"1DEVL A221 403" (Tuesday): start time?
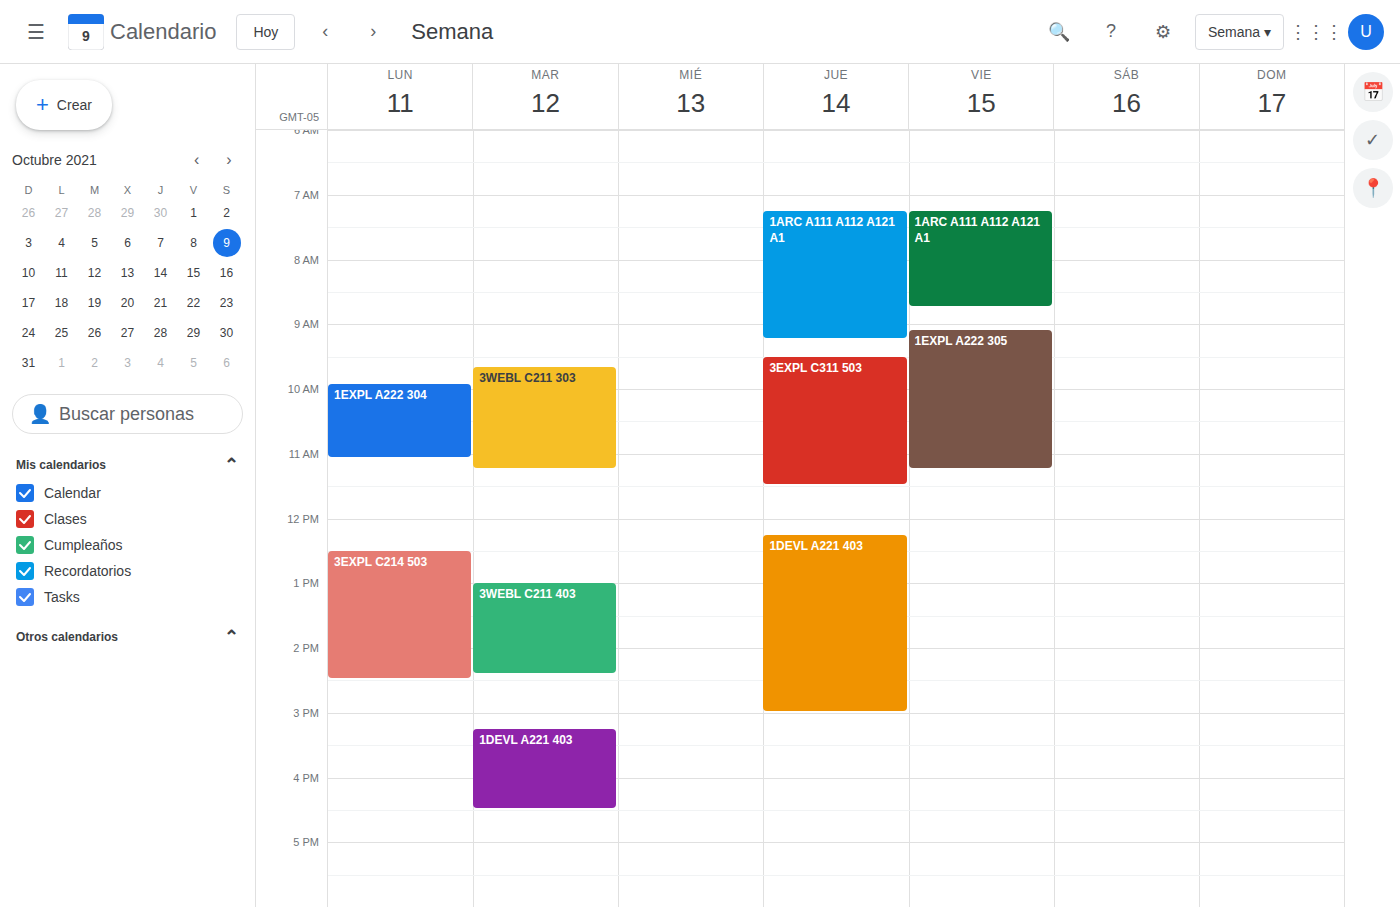
3:15 PM